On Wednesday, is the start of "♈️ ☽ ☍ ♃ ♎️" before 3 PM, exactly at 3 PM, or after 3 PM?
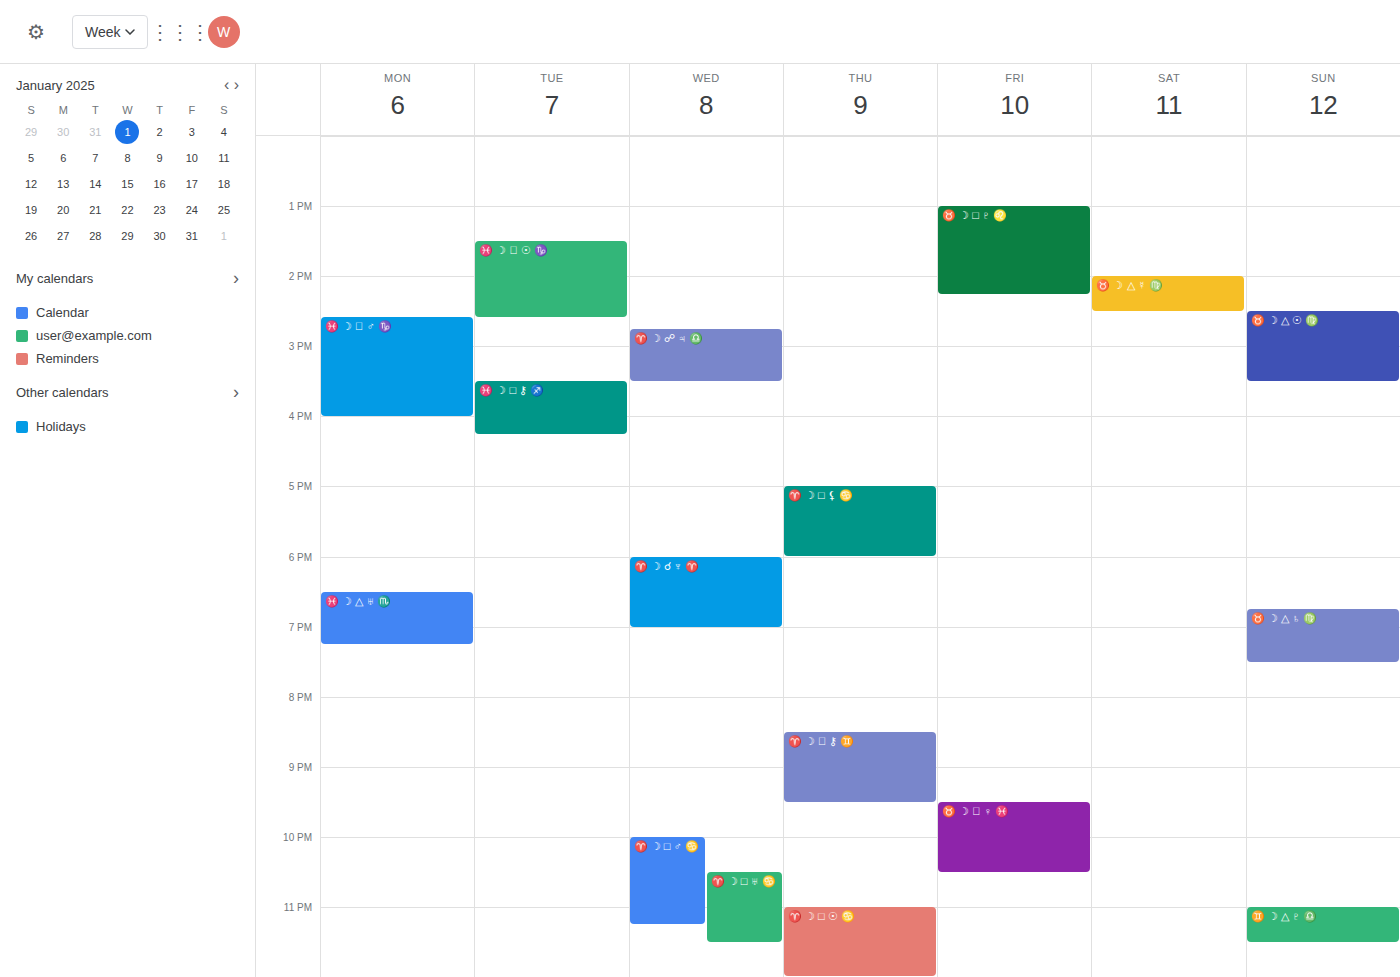
2:45 PM -- before 3 PM, 15 minutes above the 3 PM line.